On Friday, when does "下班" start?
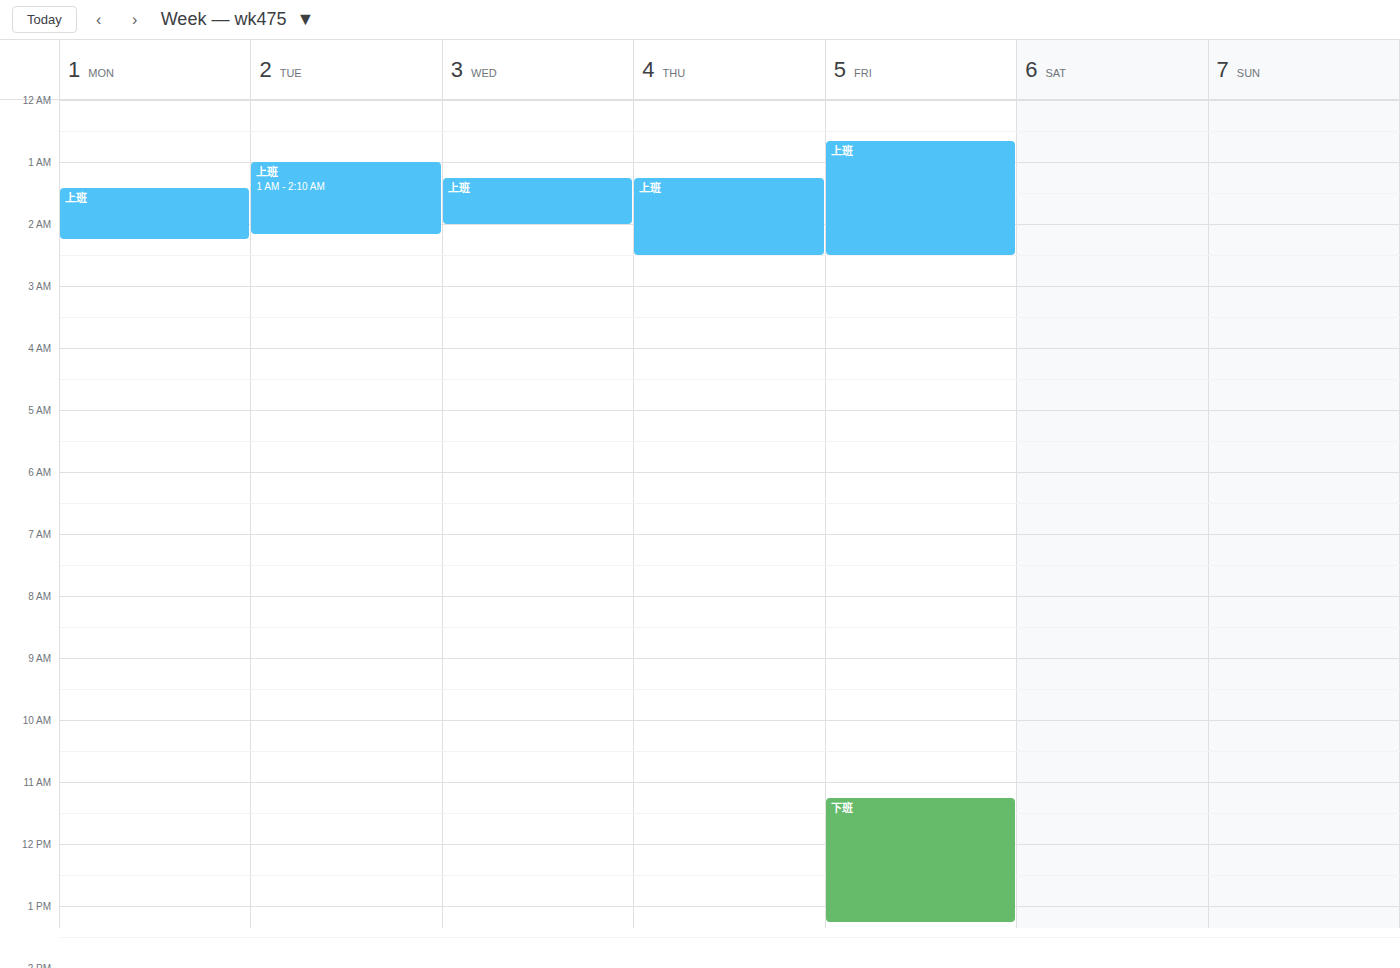
11:15 AM